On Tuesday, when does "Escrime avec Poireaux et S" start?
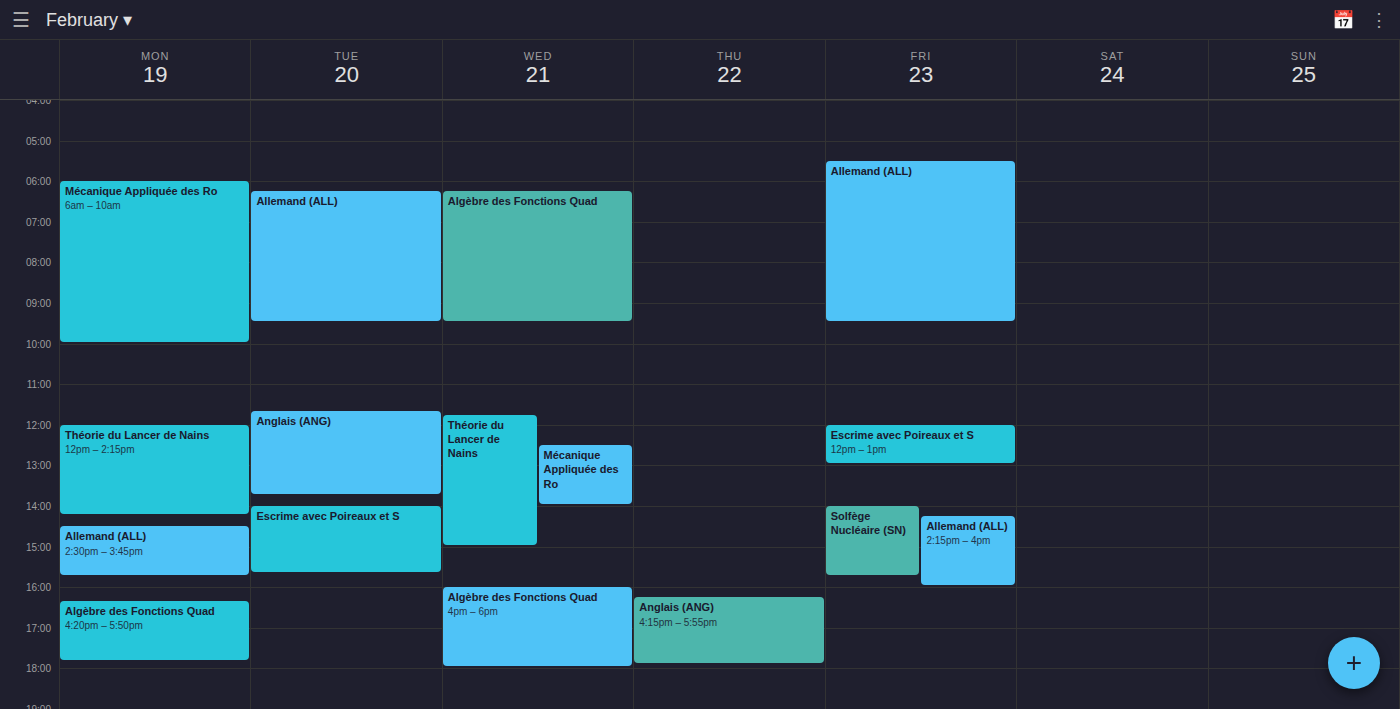
2:00 PM